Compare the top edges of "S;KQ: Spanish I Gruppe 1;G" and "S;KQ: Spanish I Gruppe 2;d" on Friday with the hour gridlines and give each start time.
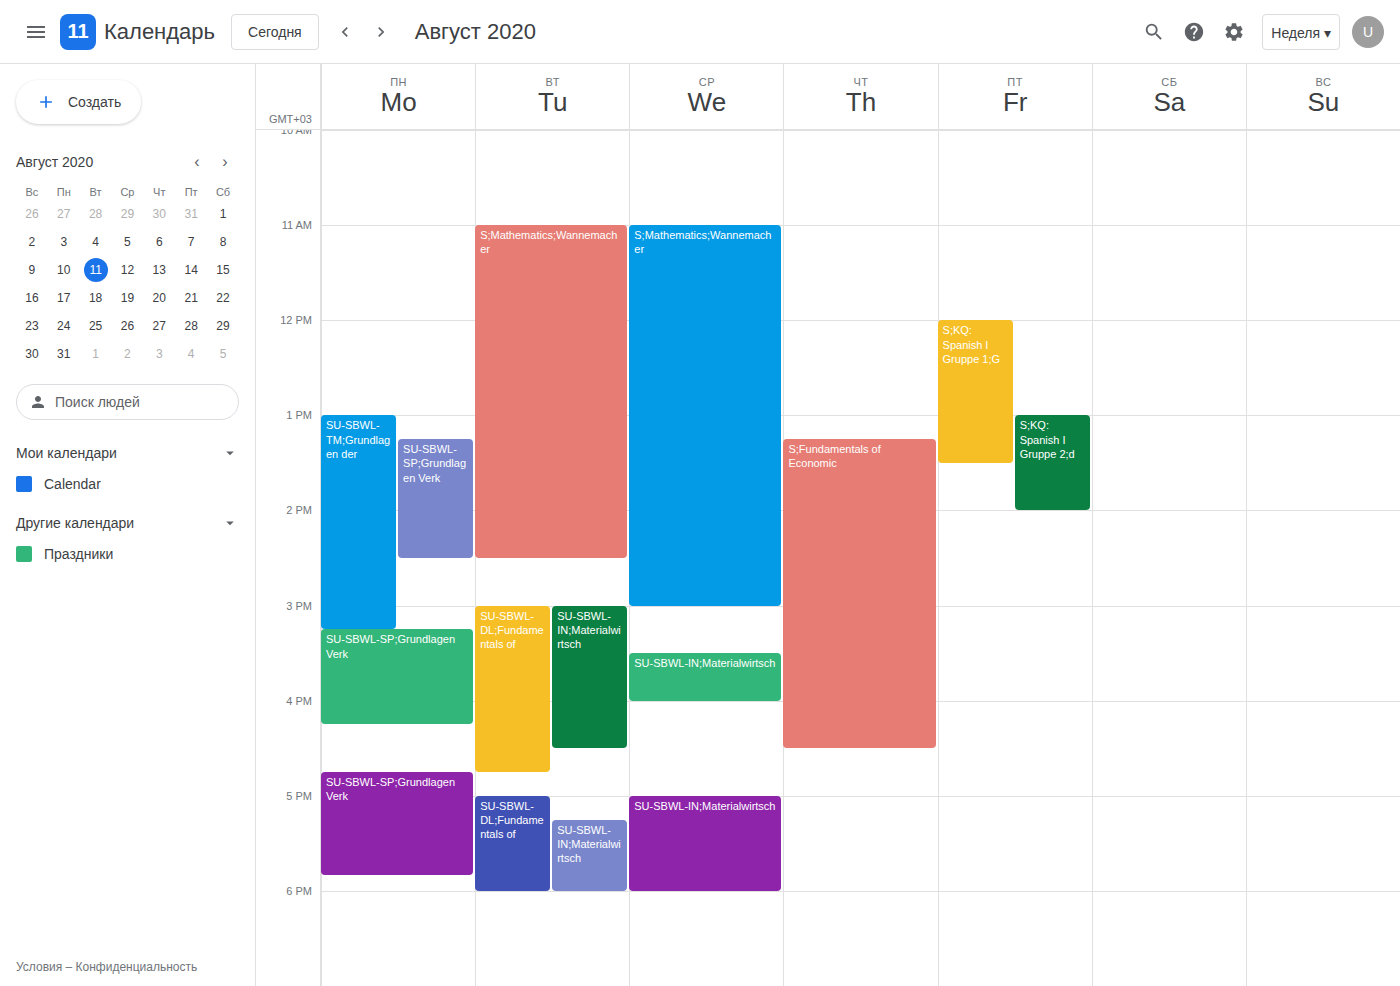
"S;KQ: Spanish I Gruppe 1;G": 12:00 PM, exactly on the 12 PM line. "S;KQ: Spanish I Gruppe 2;d": 1:00 PM, exactly on the 1 PM line.